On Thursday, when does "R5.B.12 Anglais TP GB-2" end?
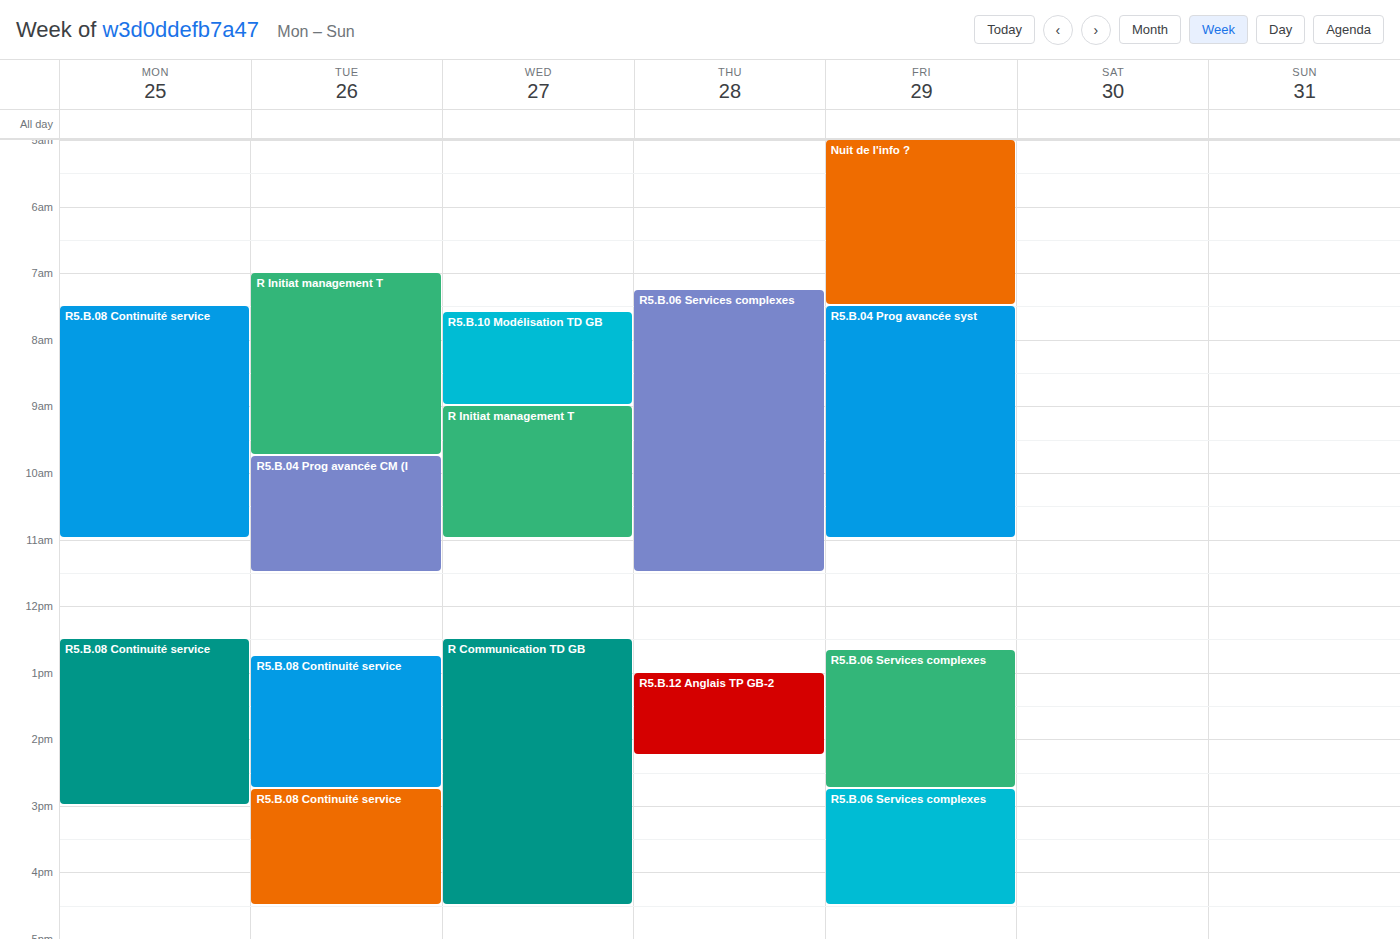
2:15 PM